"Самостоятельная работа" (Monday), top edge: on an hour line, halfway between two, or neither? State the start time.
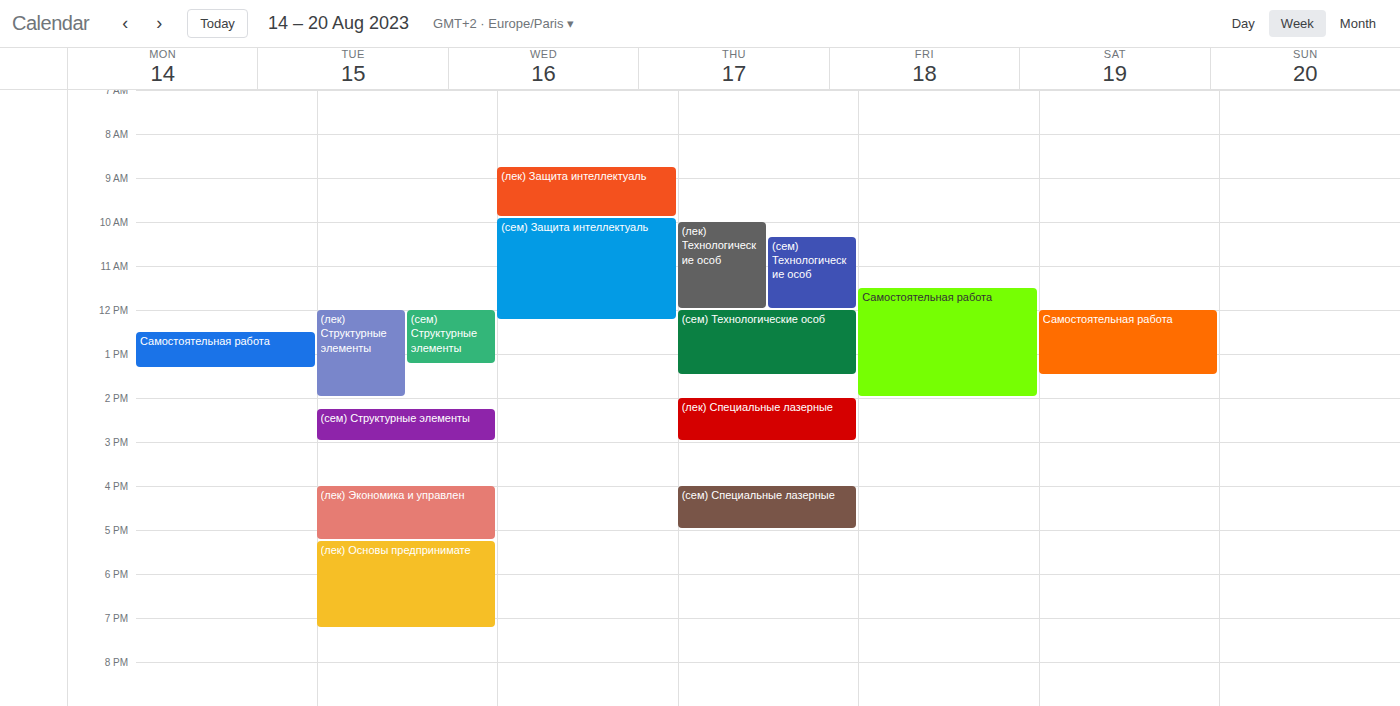
12:30 PM -- halfway between the 12 PM and 1 PM lines.